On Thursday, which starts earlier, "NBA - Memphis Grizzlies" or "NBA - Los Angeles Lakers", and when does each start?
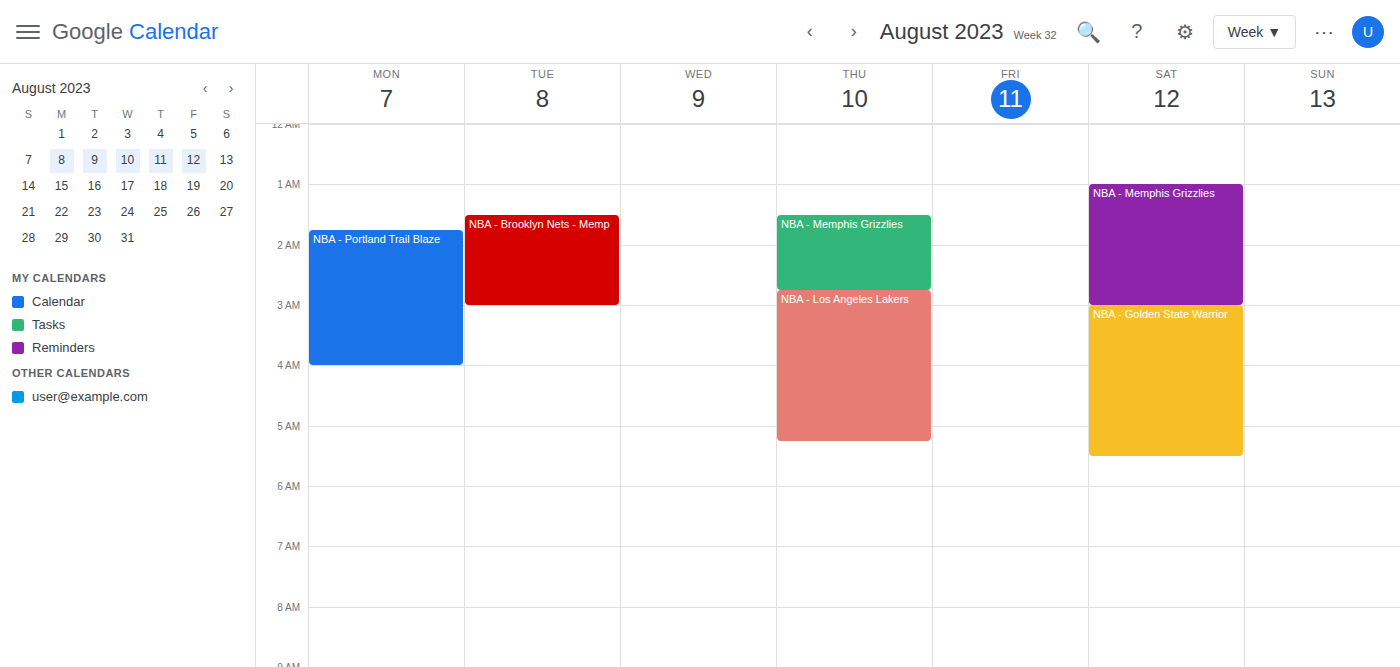
"NBA - Memphis Grizzlies" 1:30 AM; "NBA - Los Angeles Lakers" 2:45 AM.